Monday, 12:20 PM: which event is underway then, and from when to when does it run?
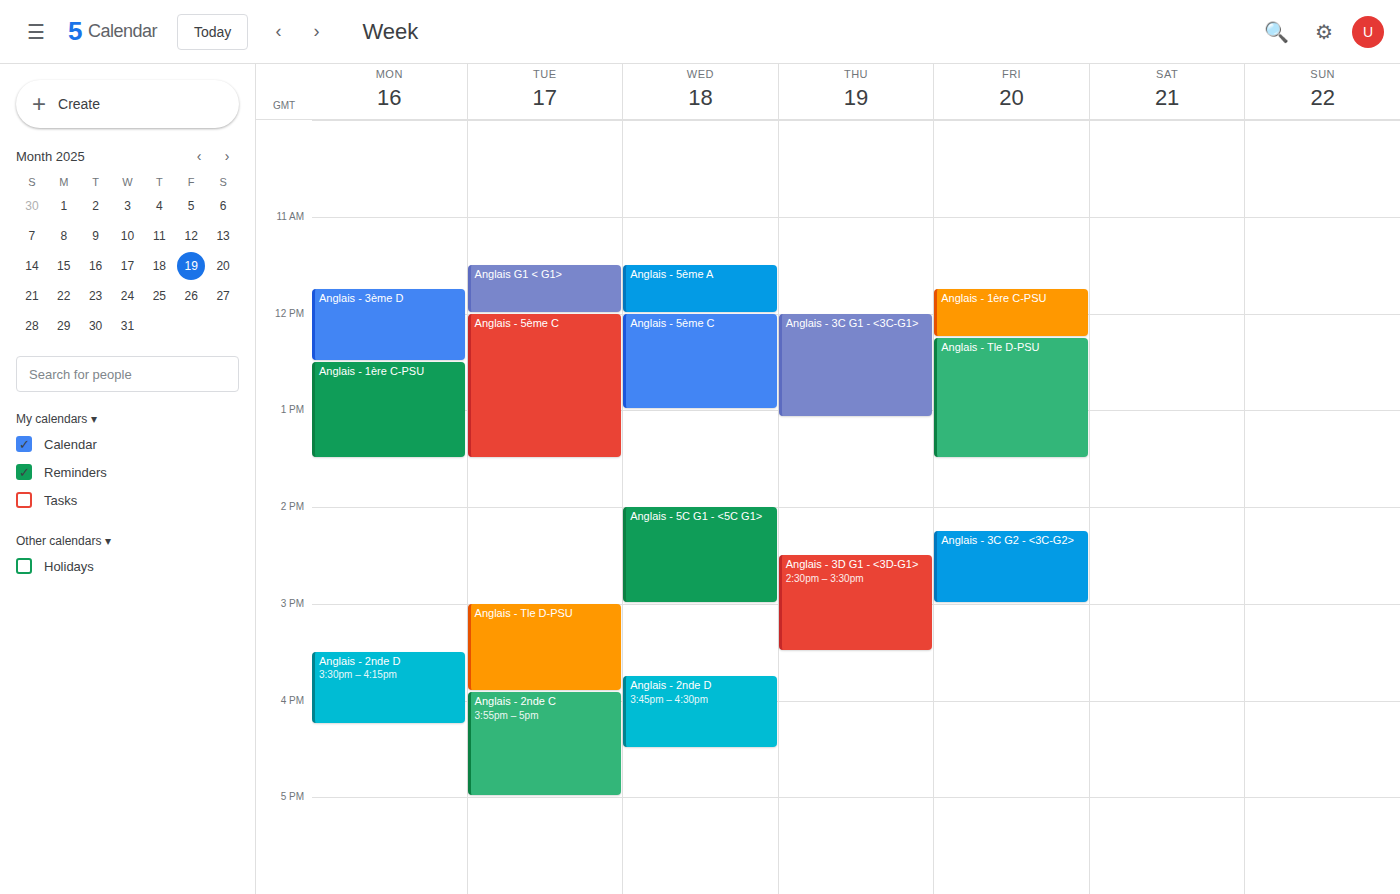
"Anglais - 3ème D", 11:45 AM to 12:30 PM